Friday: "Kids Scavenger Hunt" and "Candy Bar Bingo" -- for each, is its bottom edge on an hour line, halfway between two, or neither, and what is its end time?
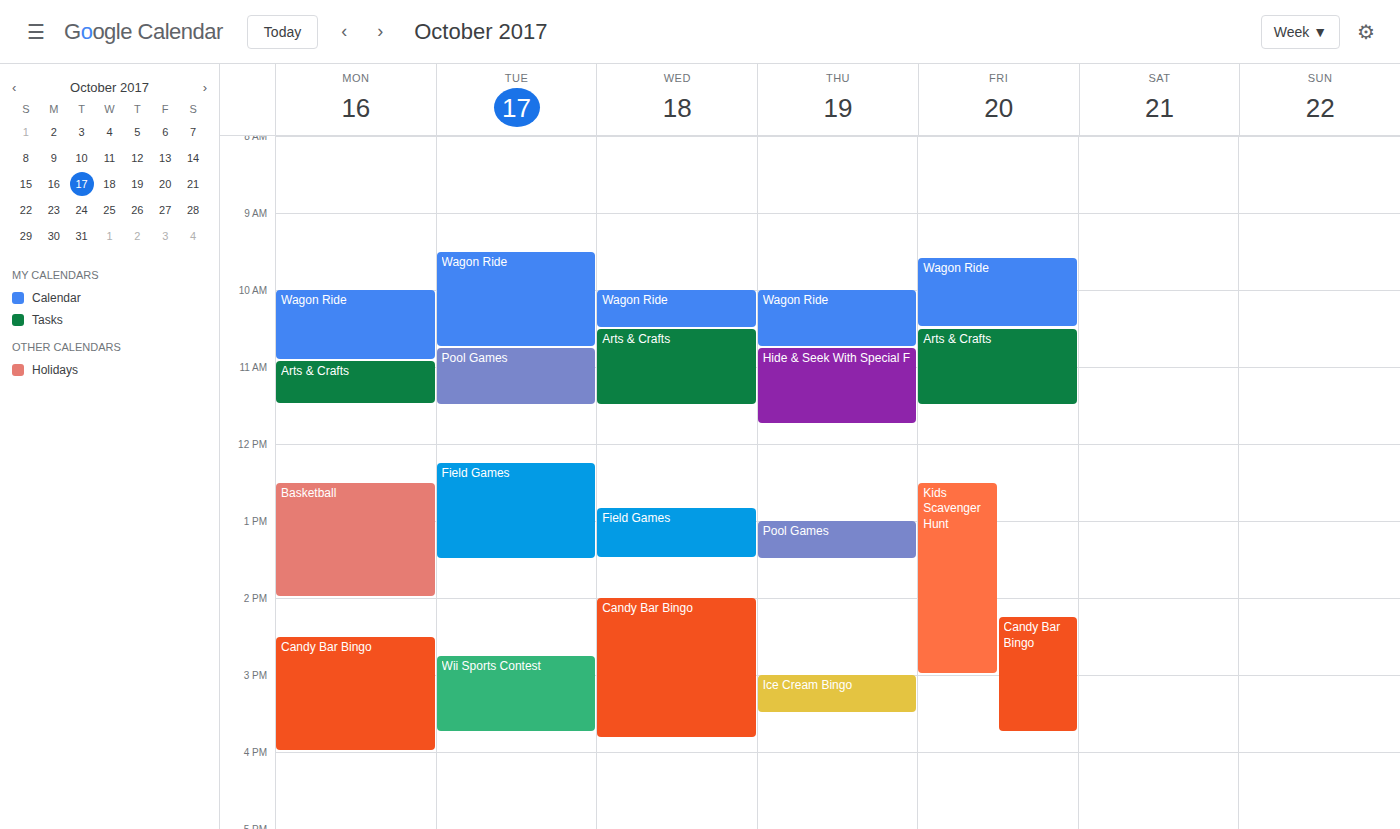
"Kids Scavenger Hunt": 3:00 PM, exactly on the 3 PM line. "Candy Bar Bingo": 3:45 PM, neither: three quarters of the way from the 3 PM line to the 4 PM line.